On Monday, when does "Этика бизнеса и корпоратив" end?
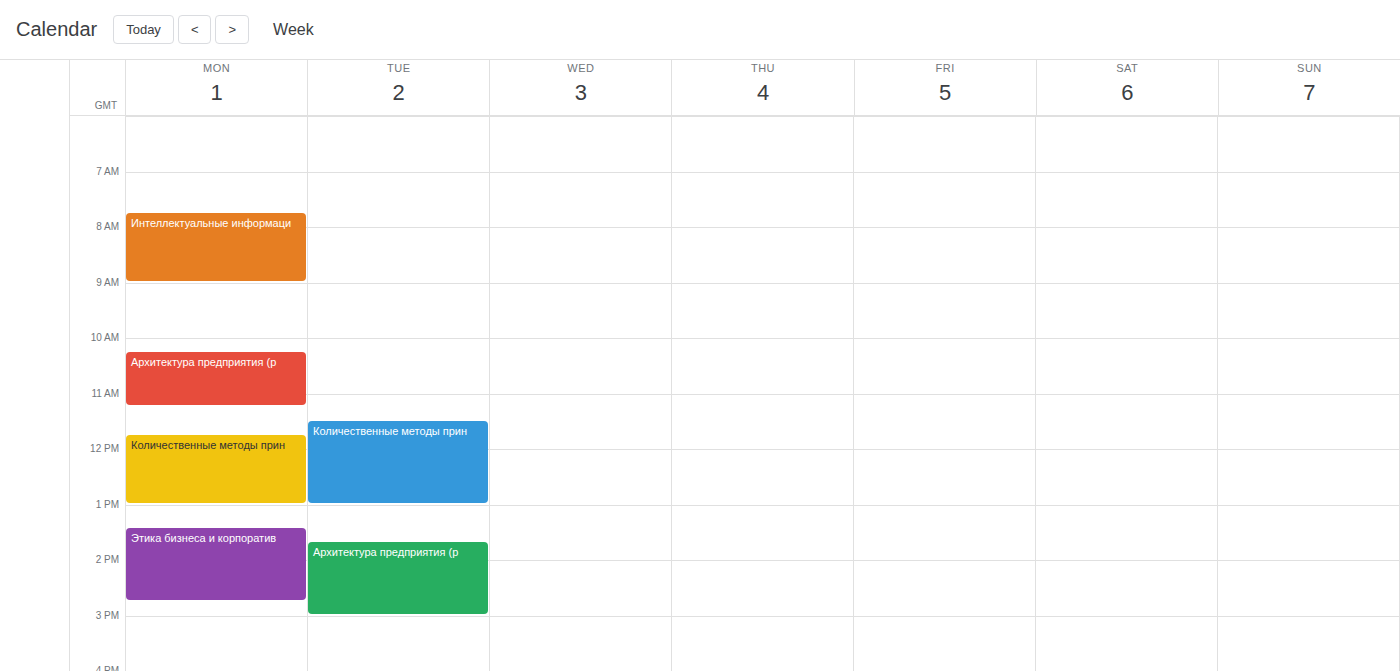
2:45 PM